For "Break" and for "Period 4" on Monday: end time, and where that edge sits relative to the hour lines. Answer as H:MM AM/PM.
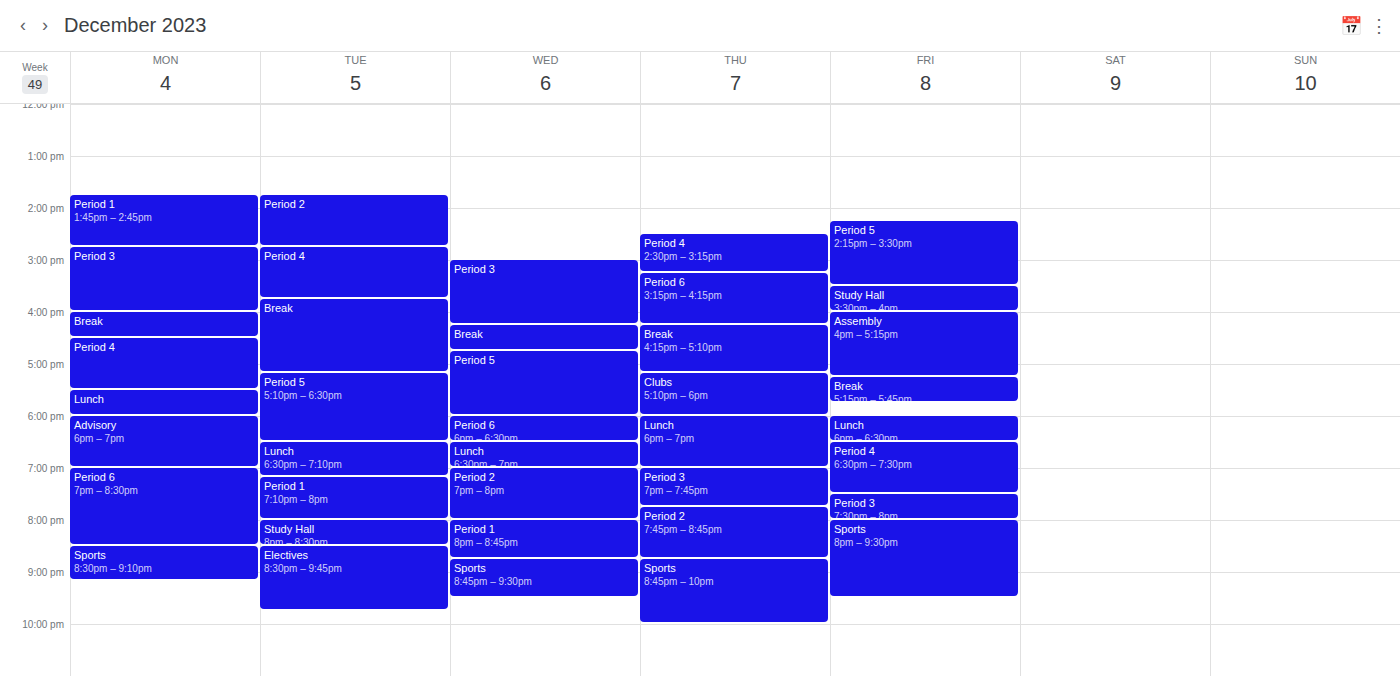
"Break": 4:30 PM, halfway between the 4 PM and 5 PM lines. "Period 4": 5:30 PM, halfway between the 5 PM and 6 PM lines.